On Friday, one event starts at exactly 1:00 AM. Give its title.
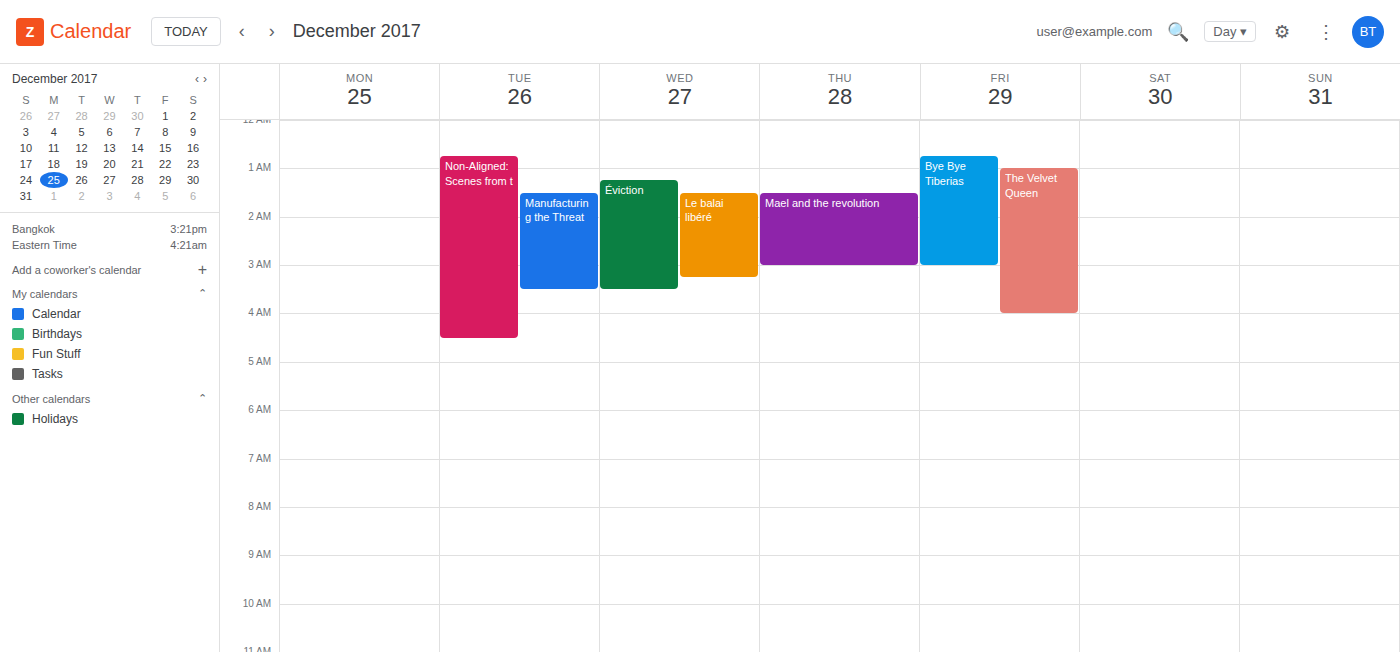
"The Velvet Queen"